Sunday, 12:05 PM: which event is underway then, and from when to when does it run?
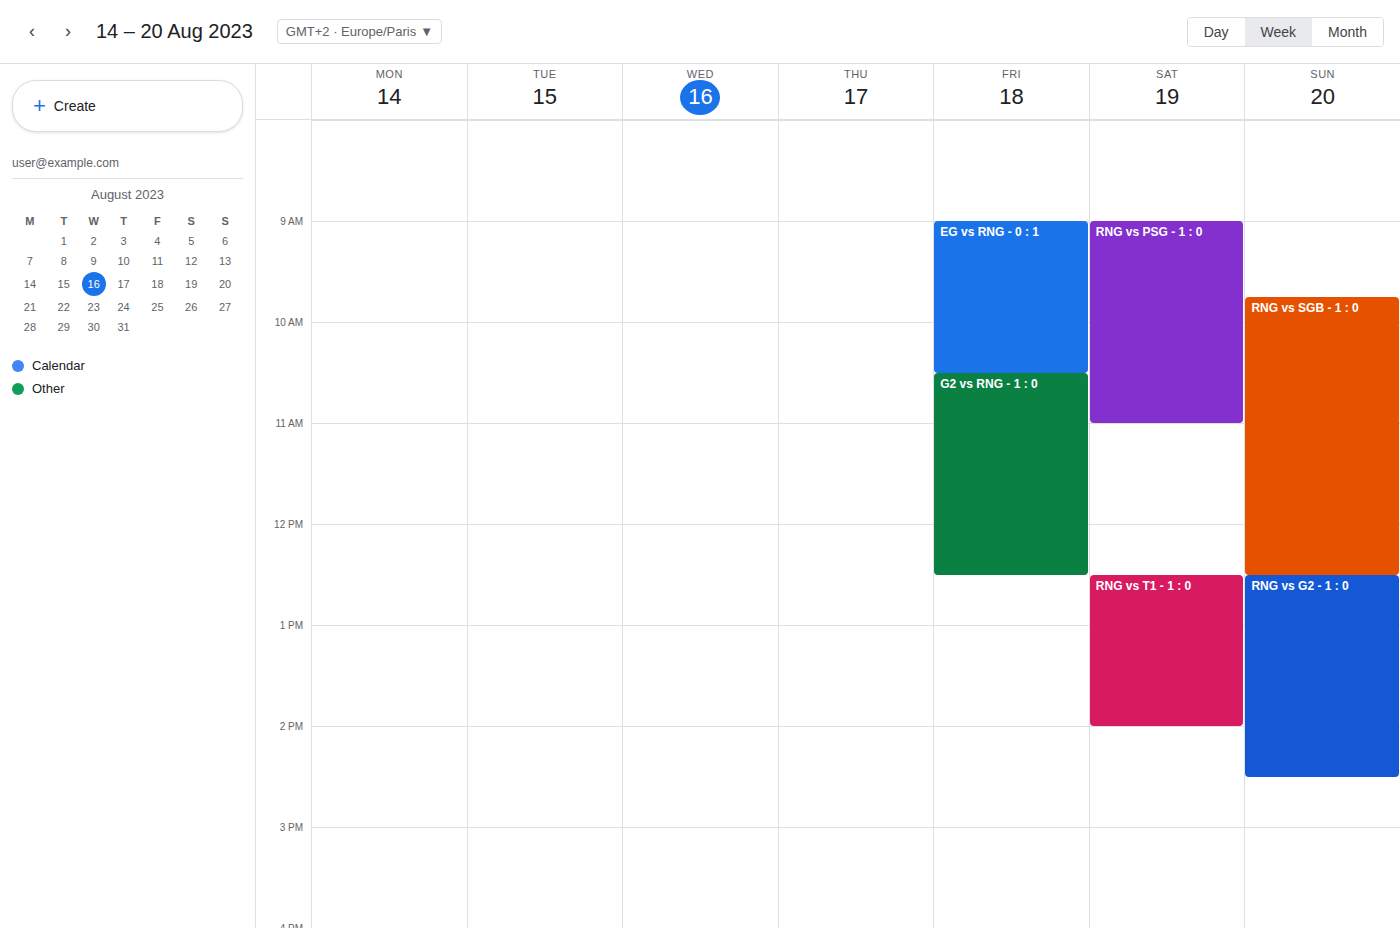
"RNG vs SGB - 1 : 0", 9:45 AM to 12:30 PM